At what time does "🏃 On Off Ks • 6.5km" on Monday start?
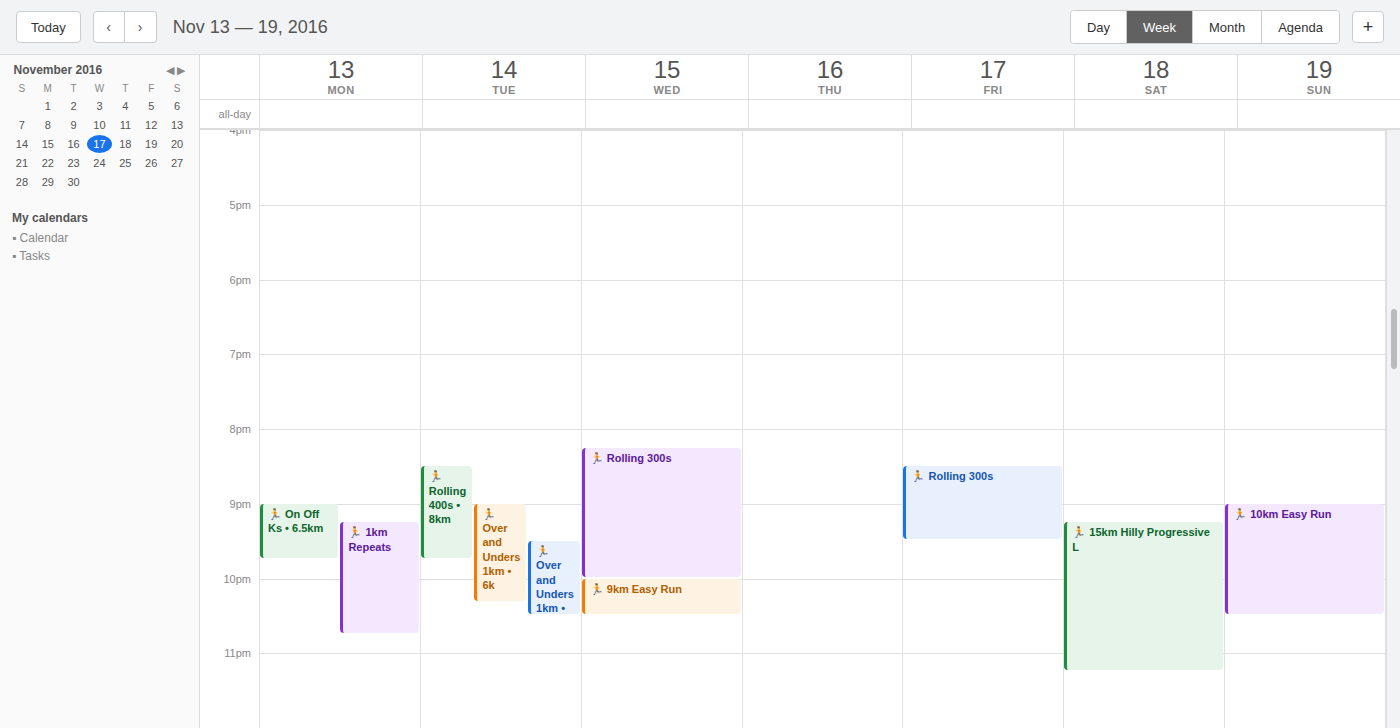
9:00 PM